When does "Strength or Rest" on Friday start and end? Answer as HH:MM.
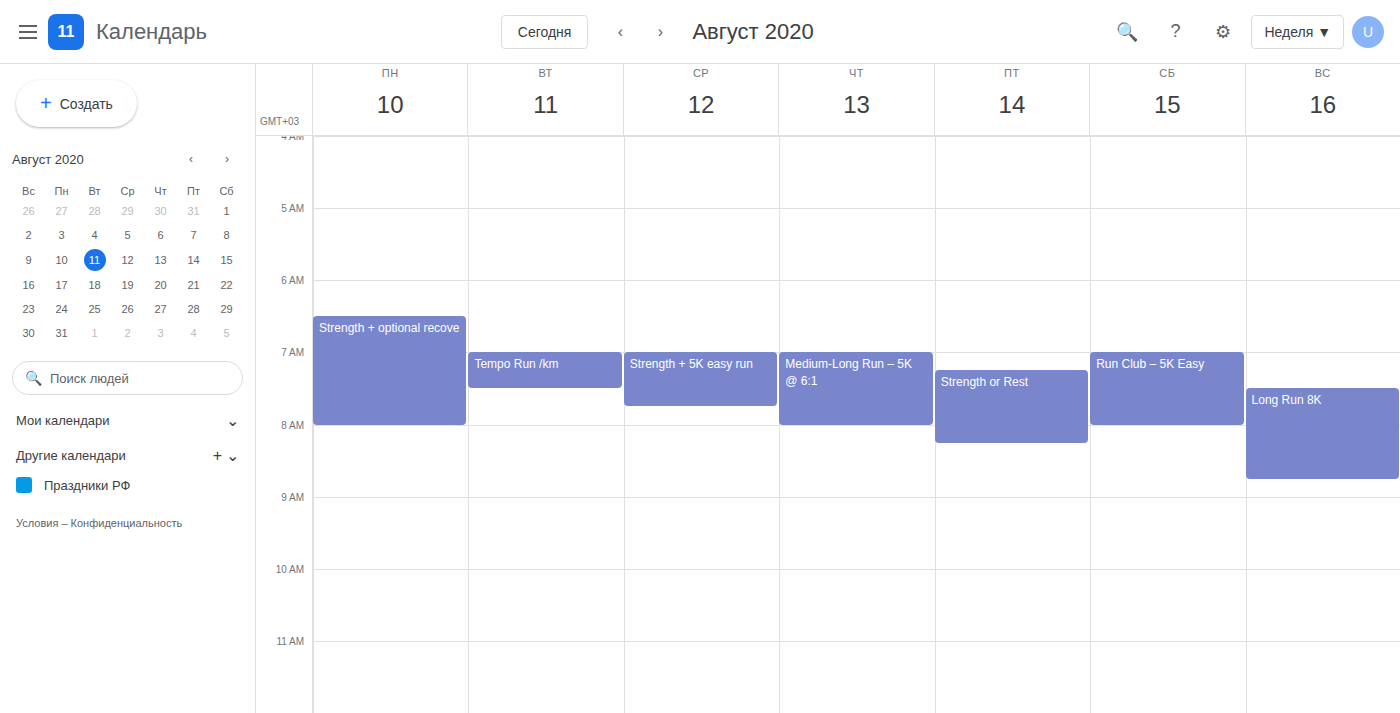
07:15 to 08:15